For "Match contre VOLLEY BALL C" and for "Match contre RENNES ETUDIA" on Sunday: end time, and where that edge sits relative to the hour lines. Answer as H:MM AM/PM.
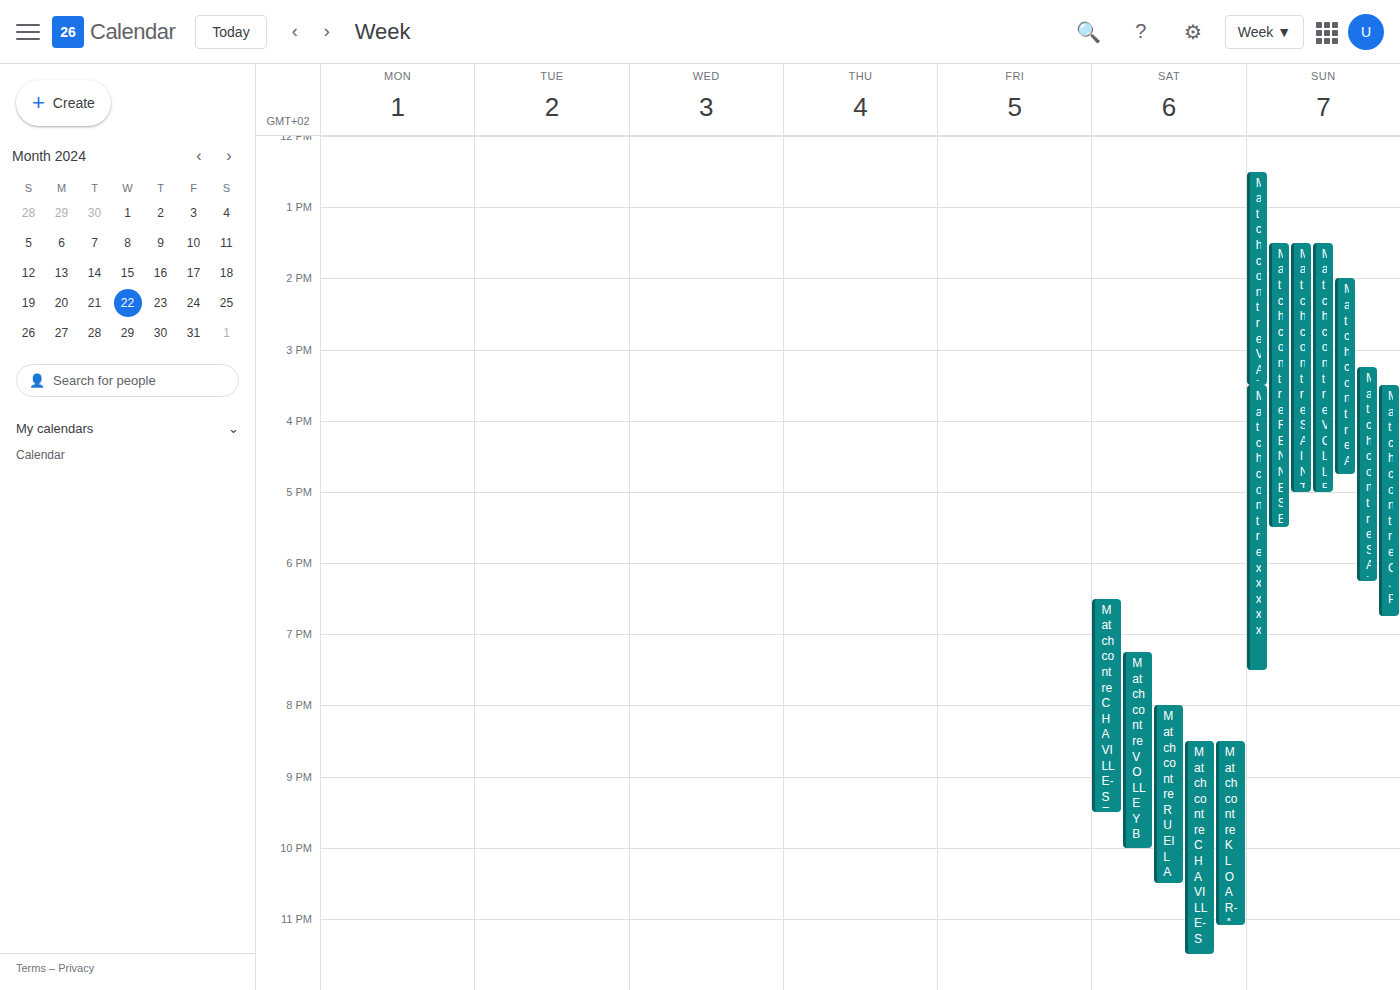
"Match contre VOLLEY BALL C": 5:00 PM, exactly on the 5 PM line. "Match contre RENNES ETUDIA": 5:30 PM, halfway between the 5 PM and 6 PM lines.